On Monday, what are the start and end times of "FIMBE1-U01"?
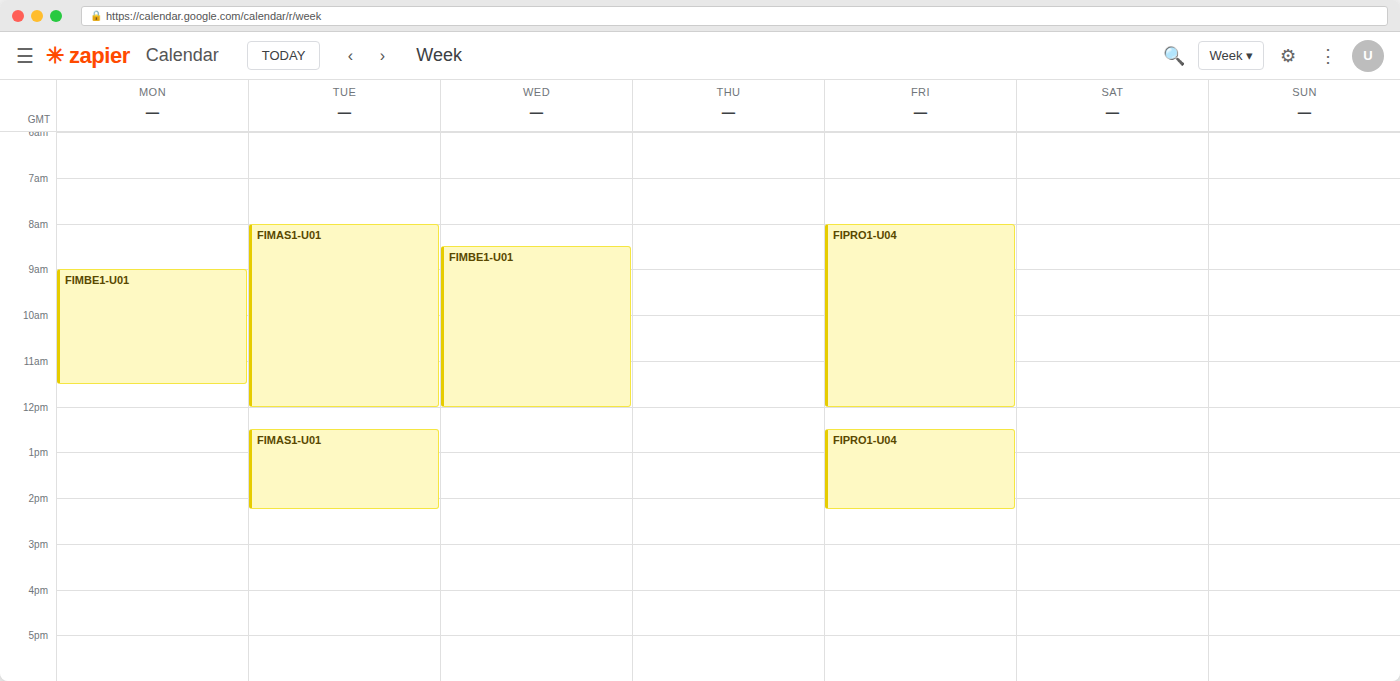
9:00 AM to 11:30 AM